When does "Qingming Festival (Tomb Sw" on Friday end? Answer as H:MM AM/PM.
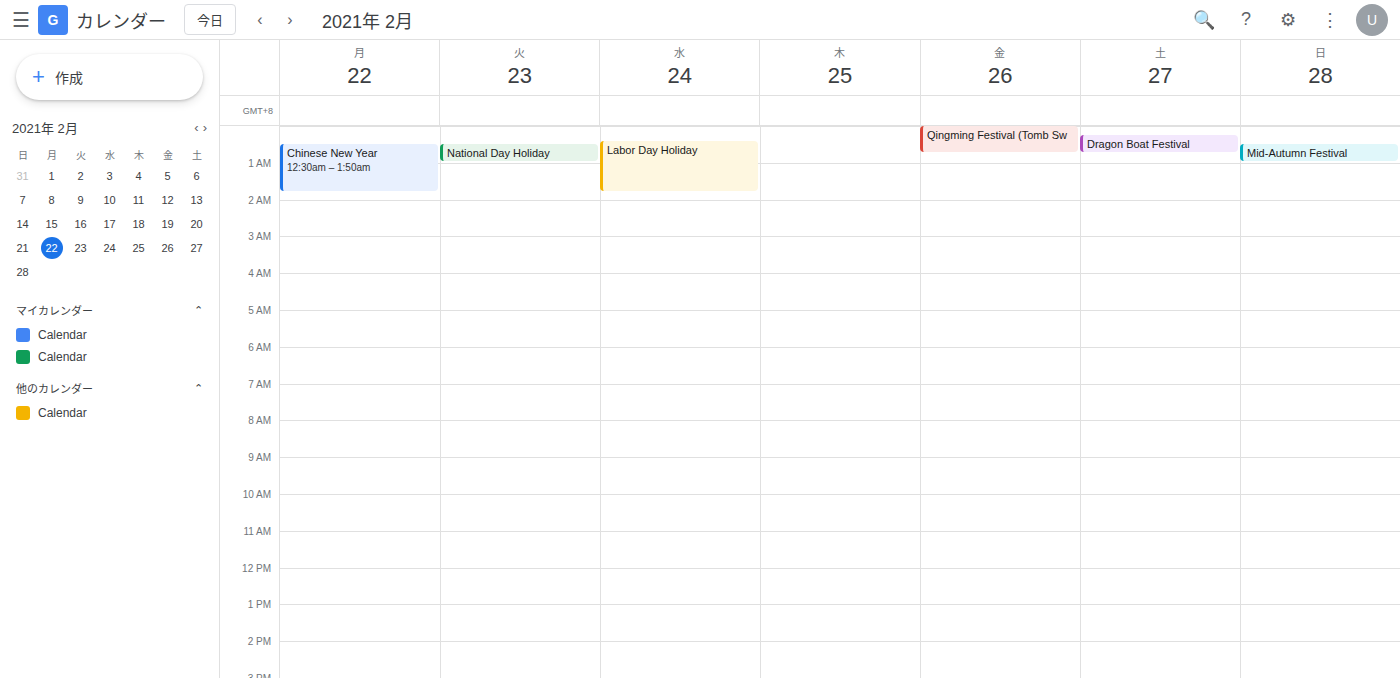
12:45 AM